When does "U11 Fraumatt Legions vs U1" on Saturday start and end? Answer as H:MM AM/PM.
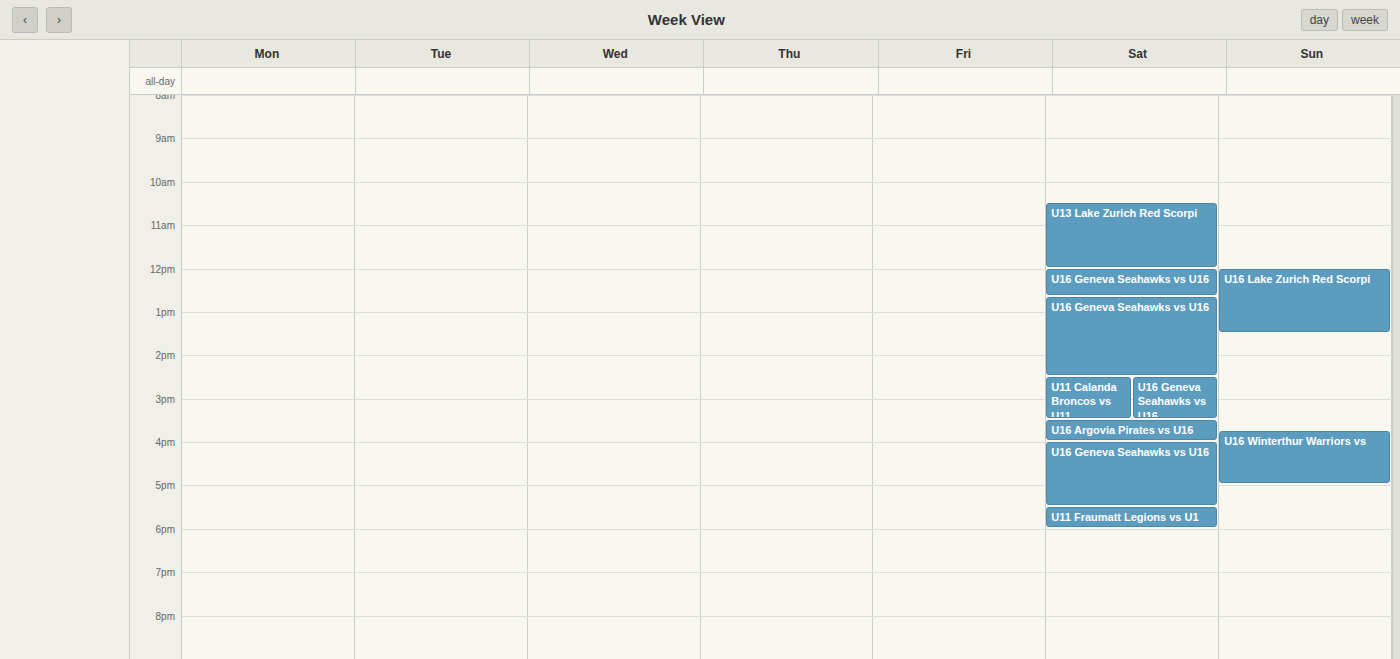
5:30 PM to 6:00 PM